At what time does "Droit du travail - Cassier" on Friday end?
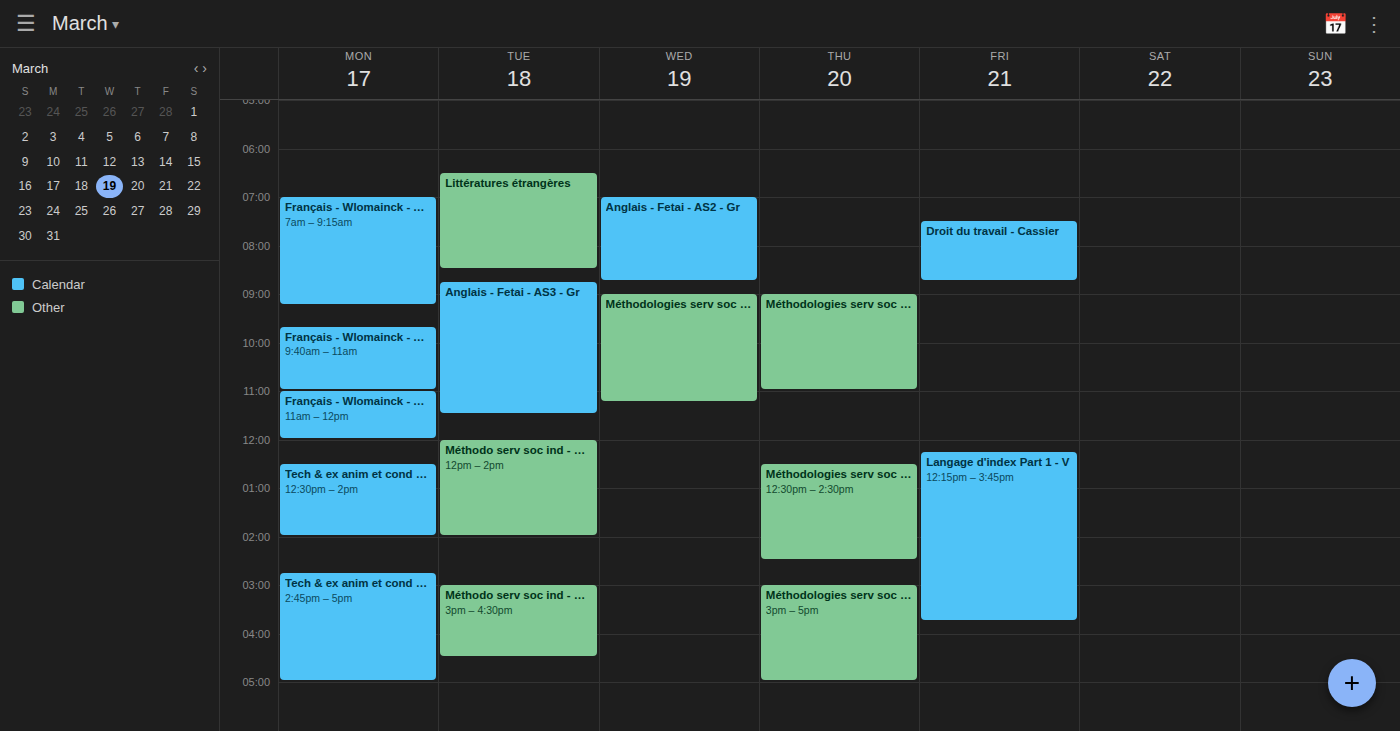
8:45 AM